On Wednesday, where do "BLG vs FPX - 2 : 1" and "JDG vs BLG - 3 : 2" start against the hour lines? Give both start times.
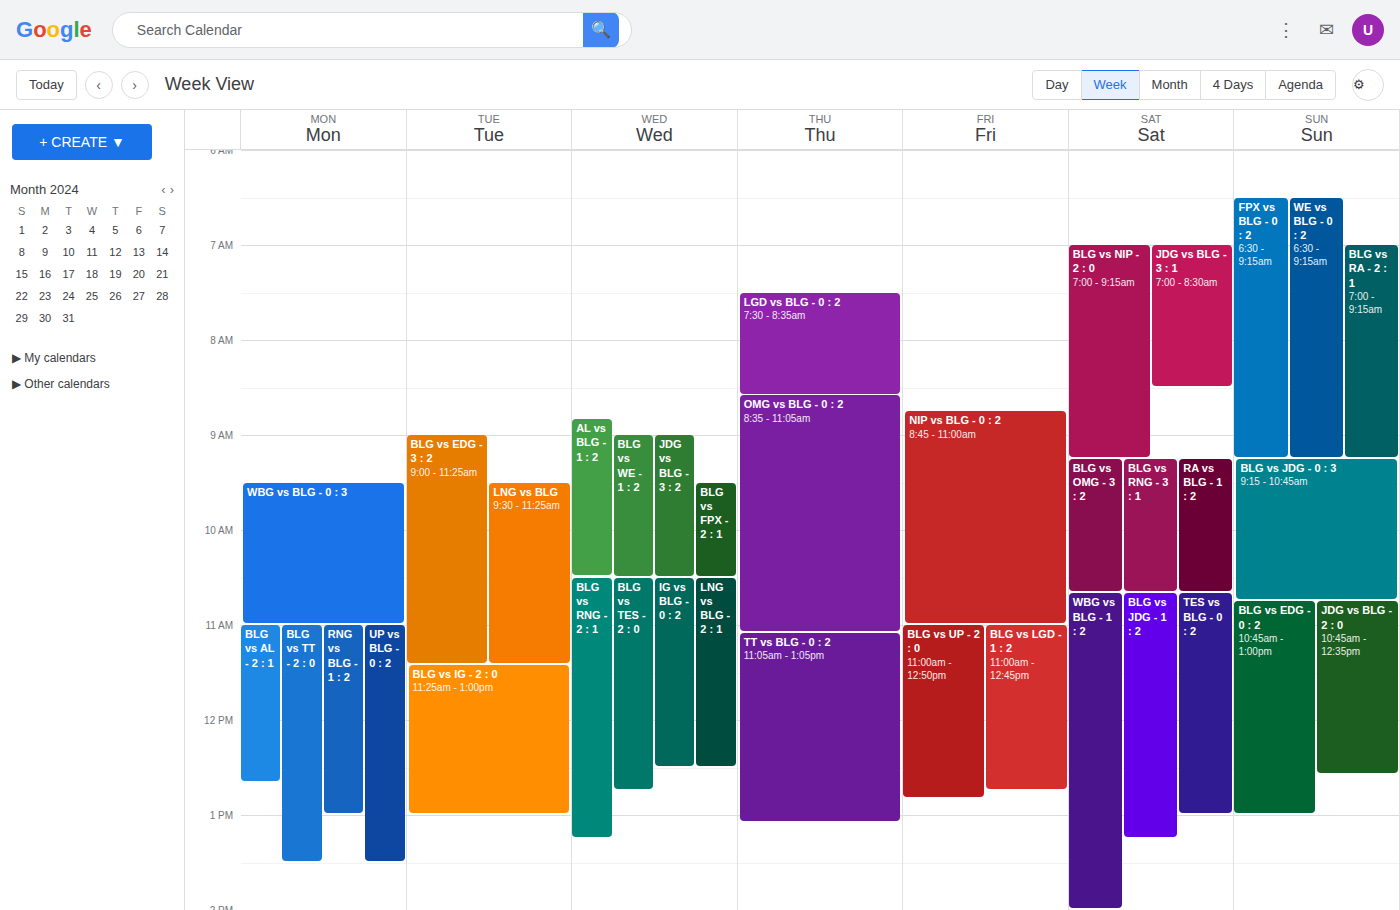
"BLG vs FPX - 2 : 1": 09:30, halfway between the 09:00 and 10:00 lines. "JDG vs BLG - 3 : 2": 09:00, exactly on the 09:00 line.